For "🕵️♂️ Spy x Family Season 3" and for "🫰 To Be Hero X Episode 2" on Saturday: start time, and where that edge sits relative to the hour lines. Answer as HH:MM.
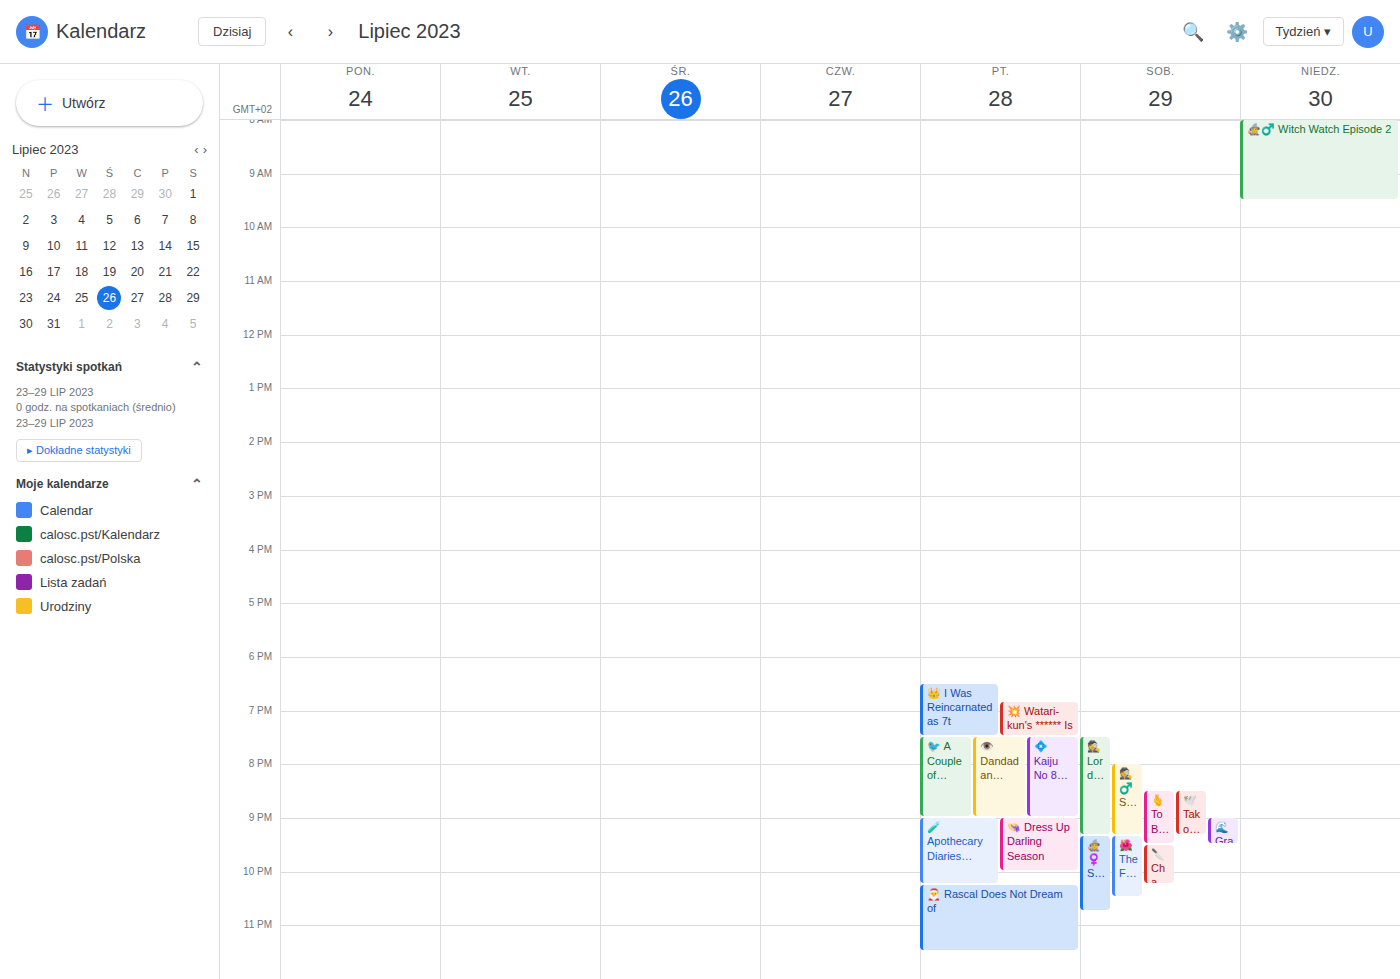
"🕵️♂️ Spy x Family Season 3": 20:00, exactly on the 20:00 line. "🫰 To Be Hero X Episode 2": 20:30, halfway between the 20:00 and 21:00 lines.